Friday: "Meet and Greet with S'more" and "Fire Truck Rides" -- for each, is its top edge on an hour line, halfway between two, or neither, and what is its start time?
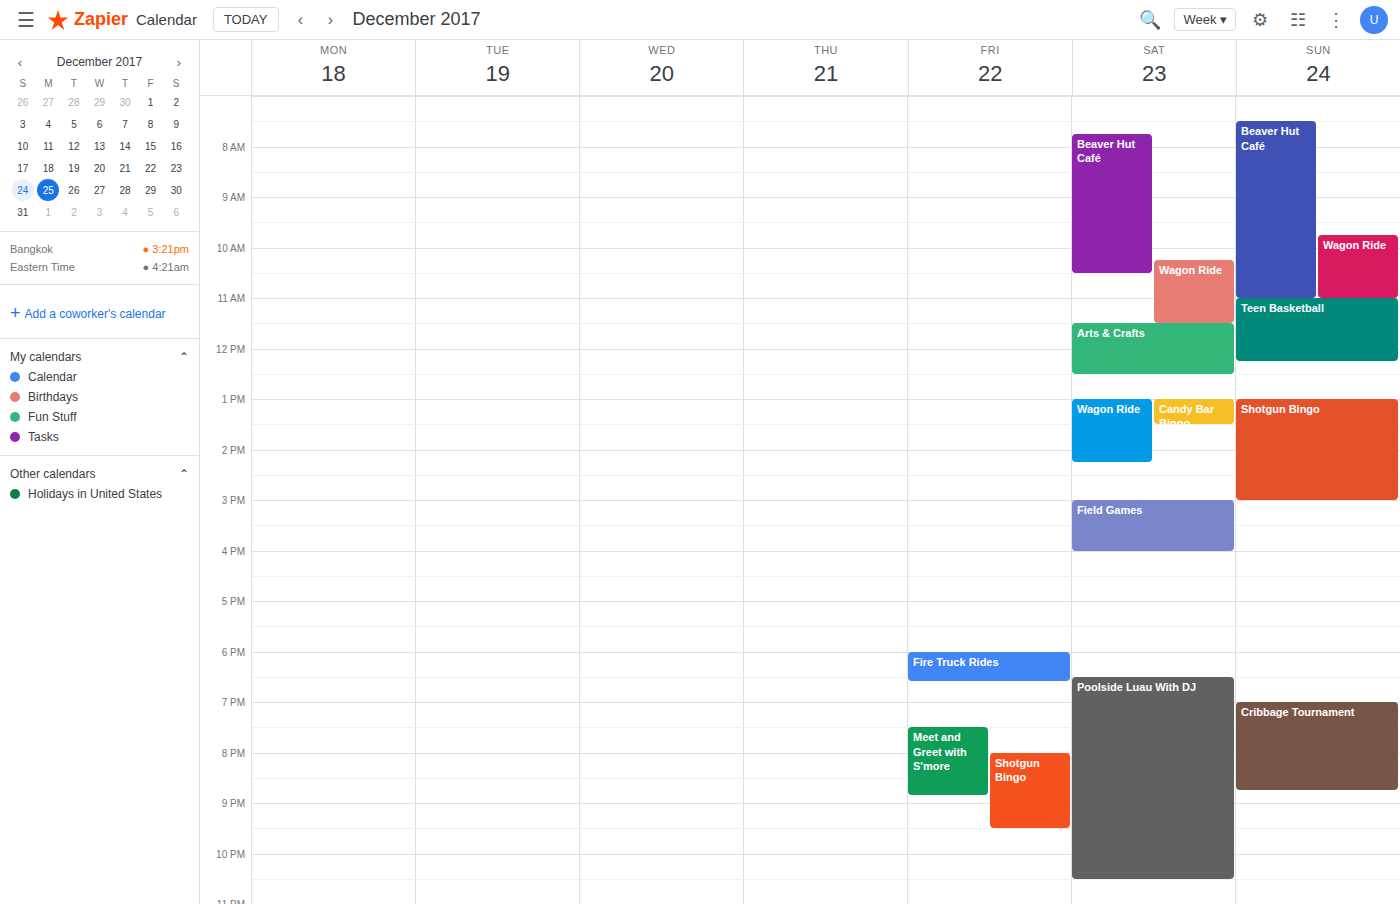
"Meet and Greet with S'more": 7:30 PM, halfway between the 7 PM and 8 PM lines. "Fire Truck Rides": 6:00 PM, exactly on the 6 PM line.